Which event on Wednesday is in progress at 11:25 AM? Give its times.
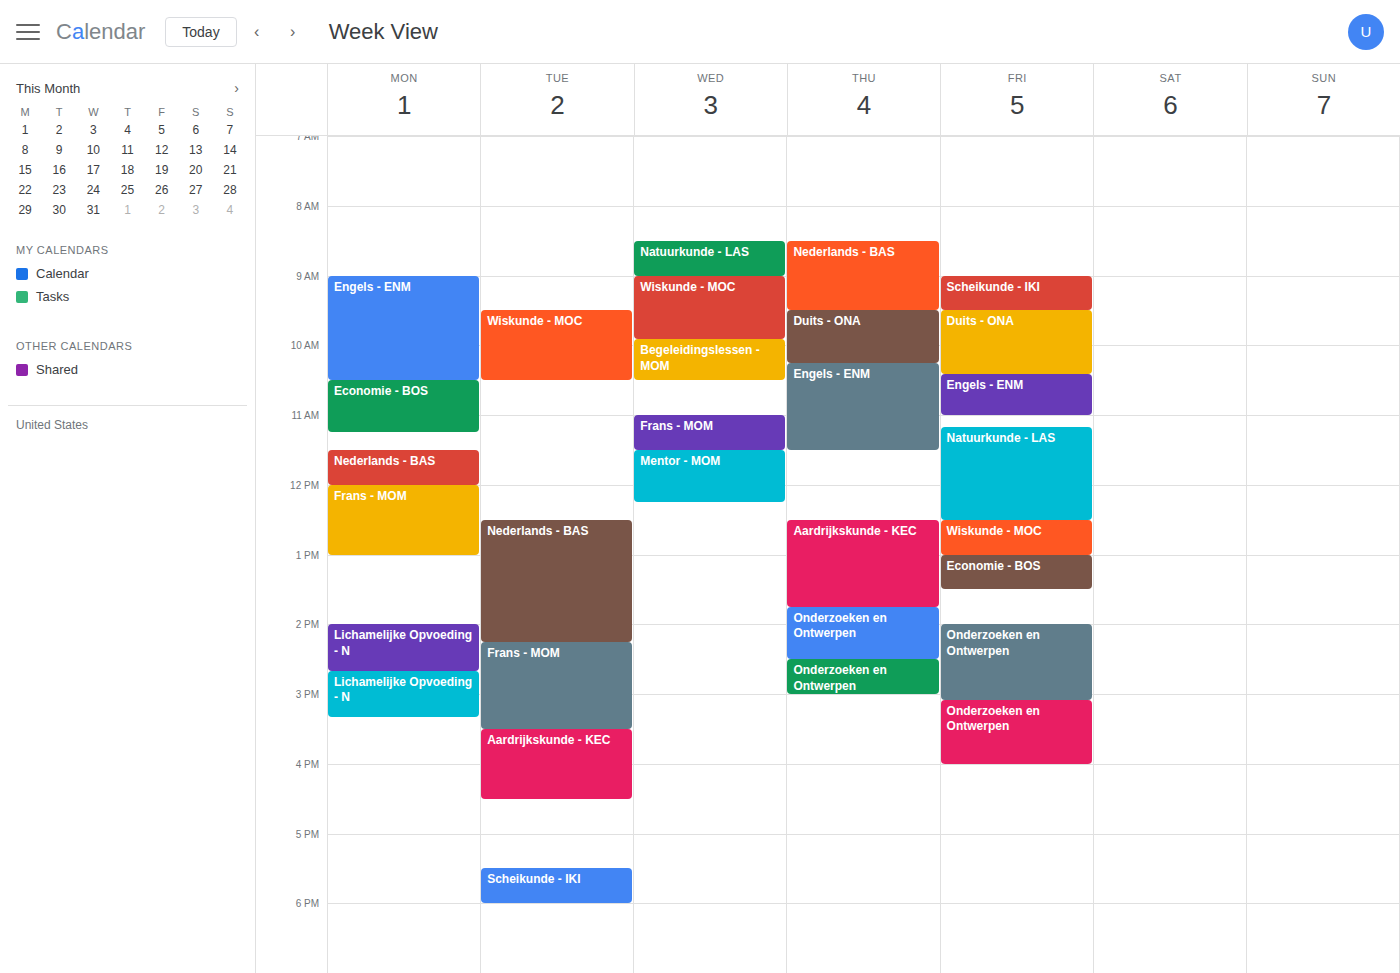
"Frans - MOM", 11:00 AM to 11:30 AM